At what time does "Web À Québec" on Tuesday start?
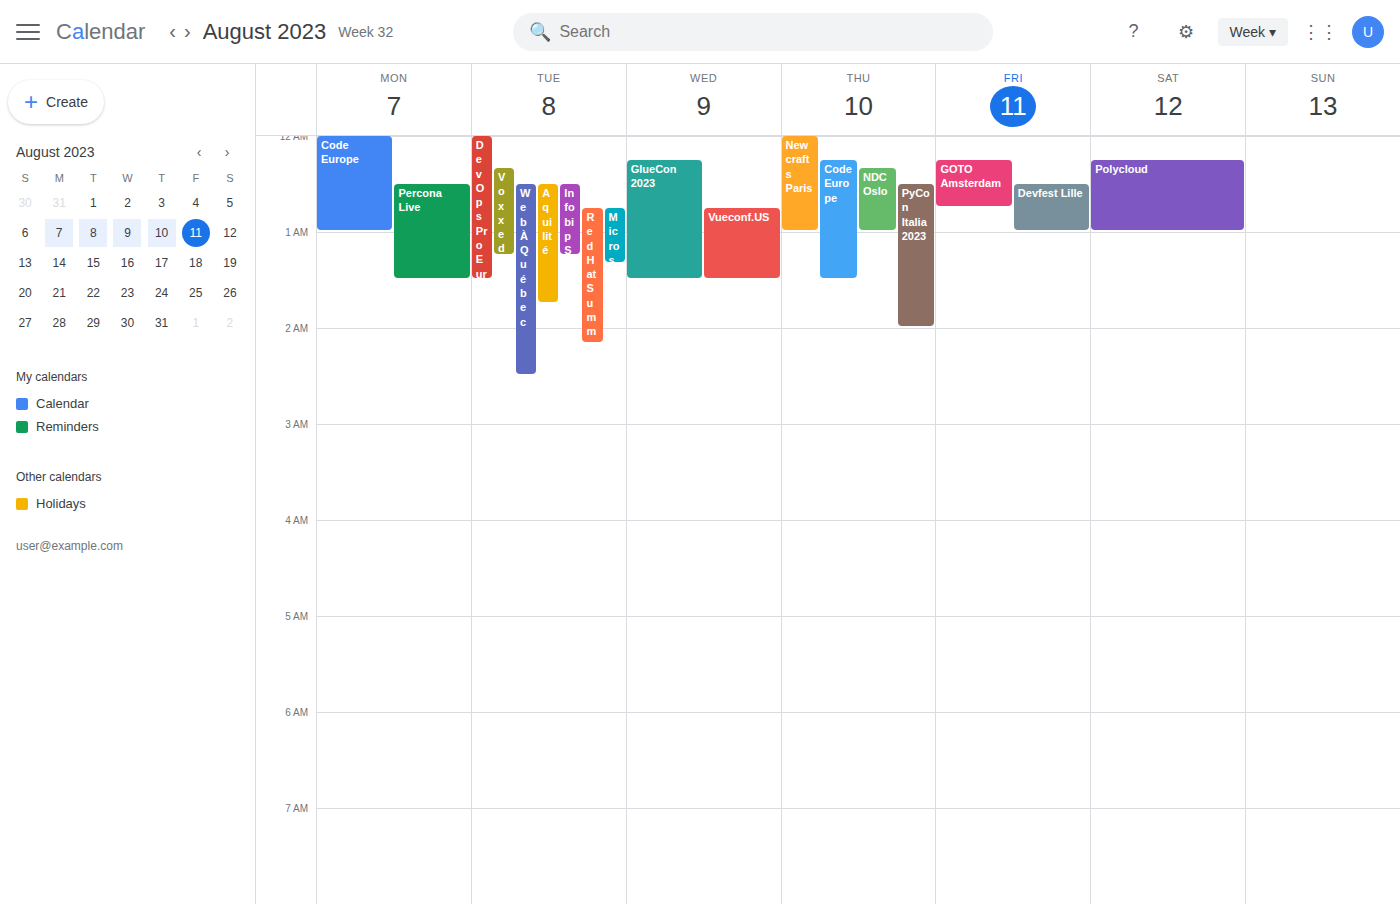
12:30 AM